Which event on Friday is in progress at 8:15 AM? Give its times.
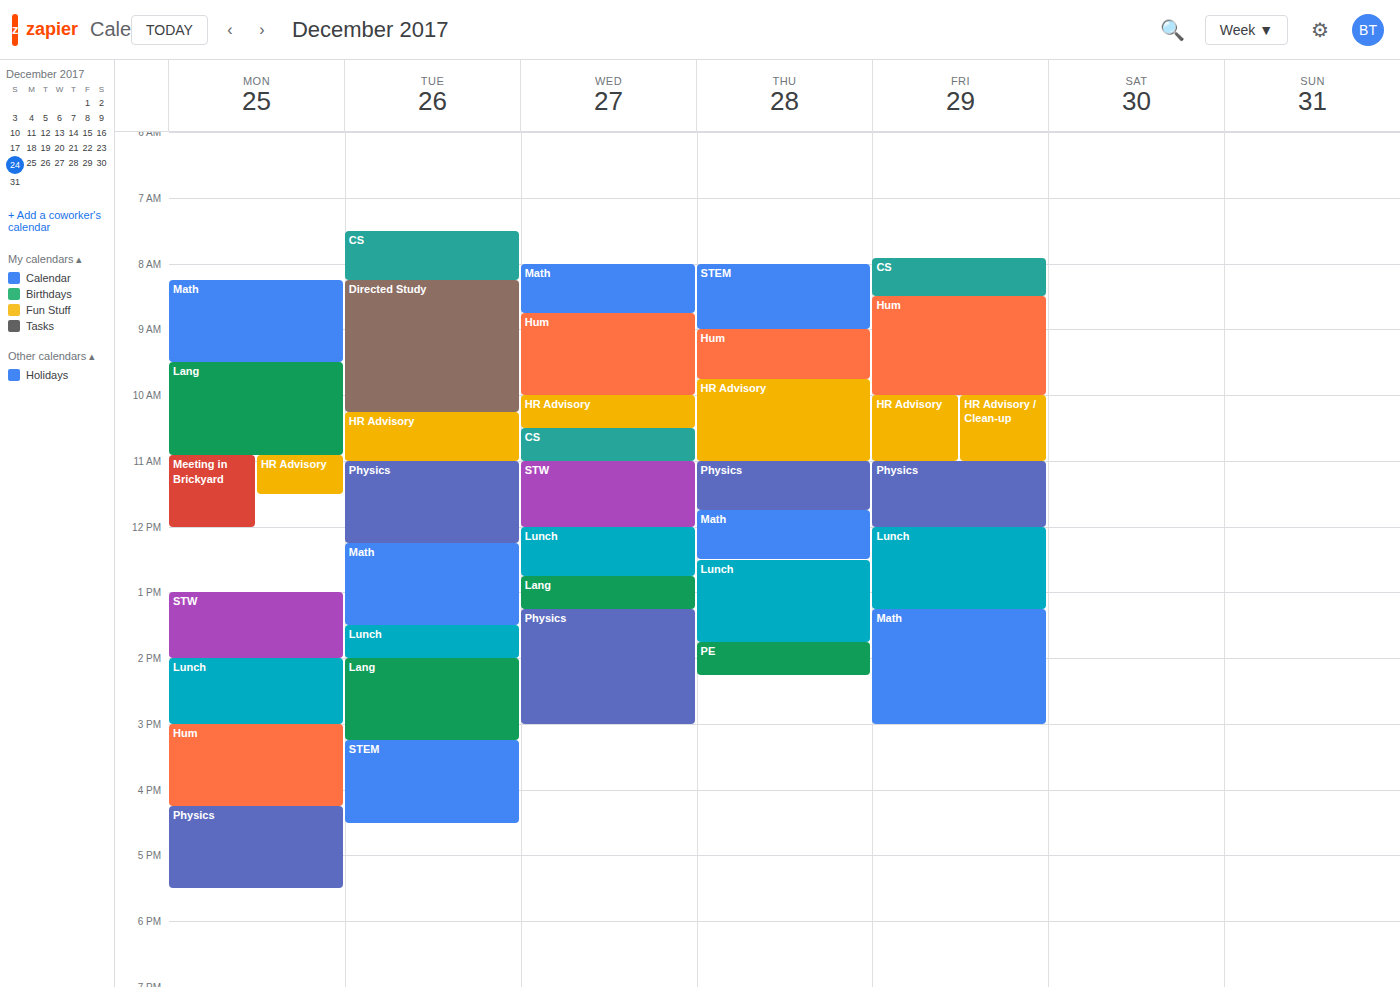
"CS", 7:55 AM to 8:30 AM